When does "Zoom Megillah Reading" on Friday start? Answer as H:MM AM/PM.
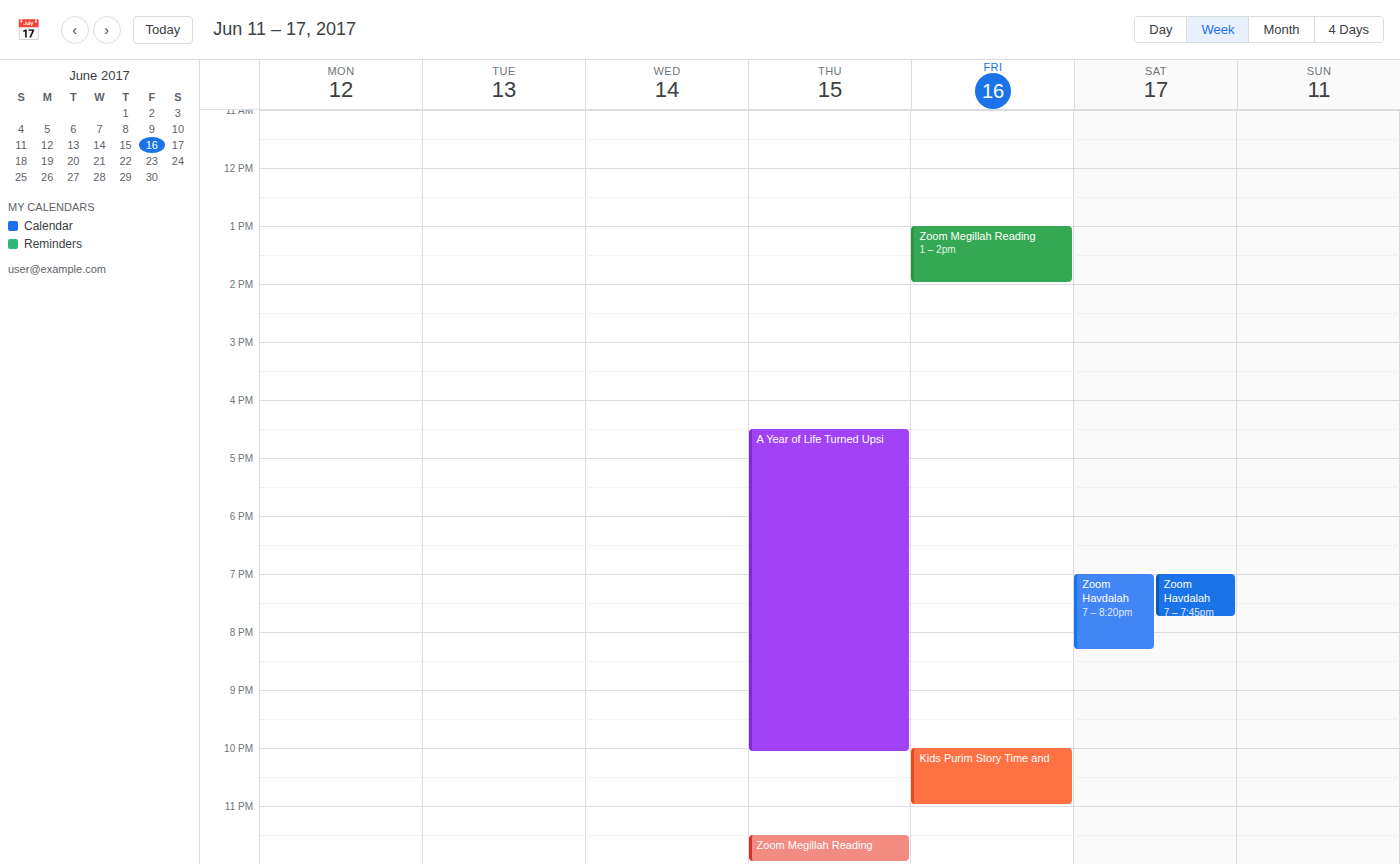
1:00 PM